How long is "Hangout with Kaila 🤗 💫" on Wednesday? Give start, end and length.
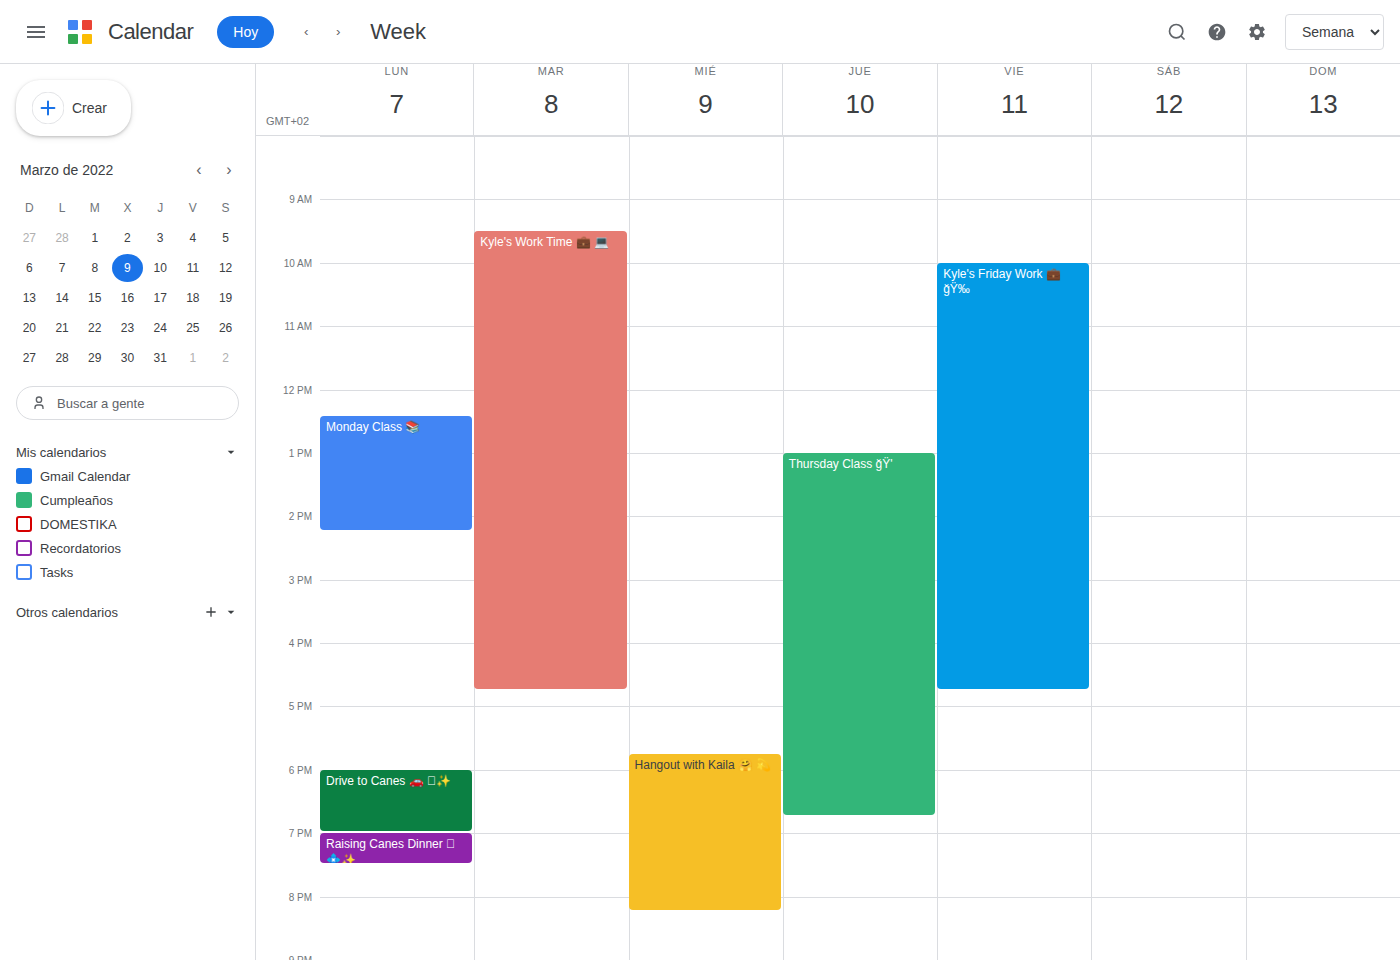
5:45 PM to 8:15 PM, 2 hours 30 minutes